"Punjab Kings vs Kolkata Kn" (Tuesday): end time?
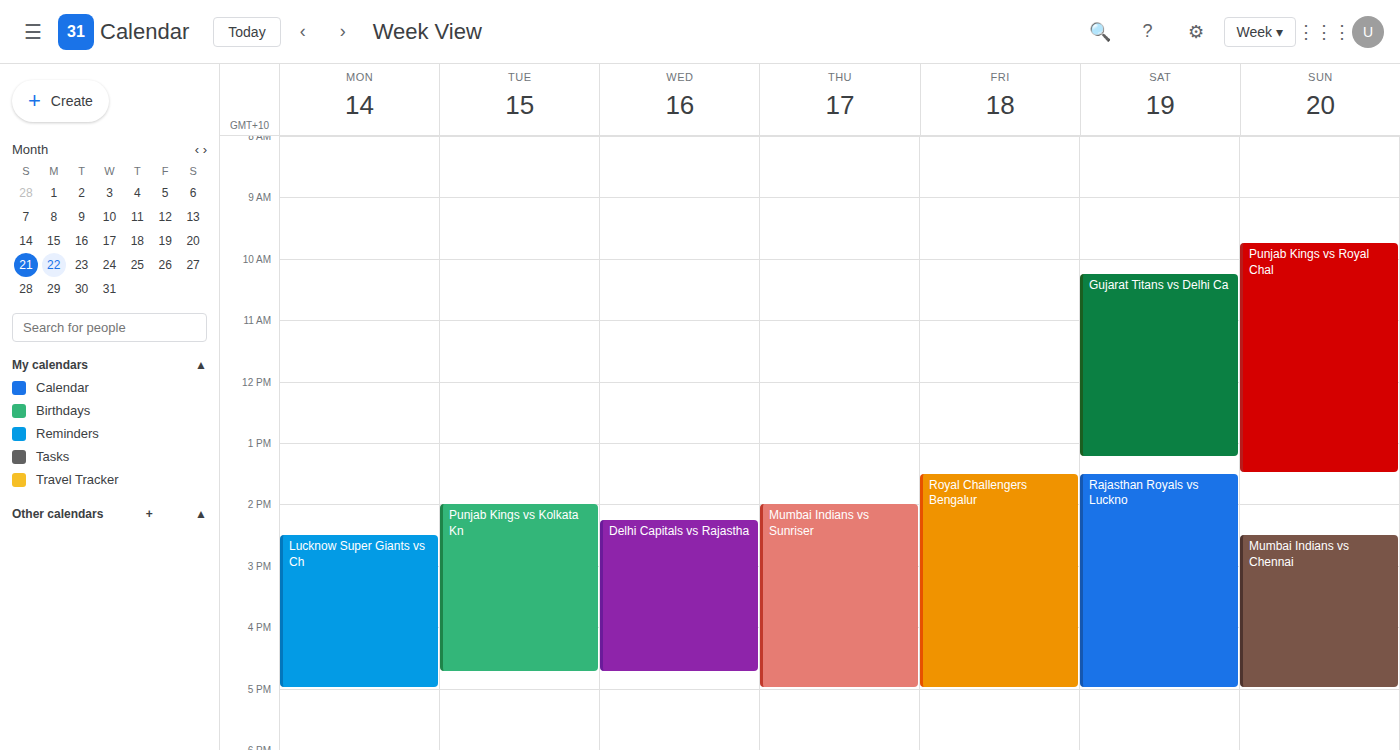
4:45 PM